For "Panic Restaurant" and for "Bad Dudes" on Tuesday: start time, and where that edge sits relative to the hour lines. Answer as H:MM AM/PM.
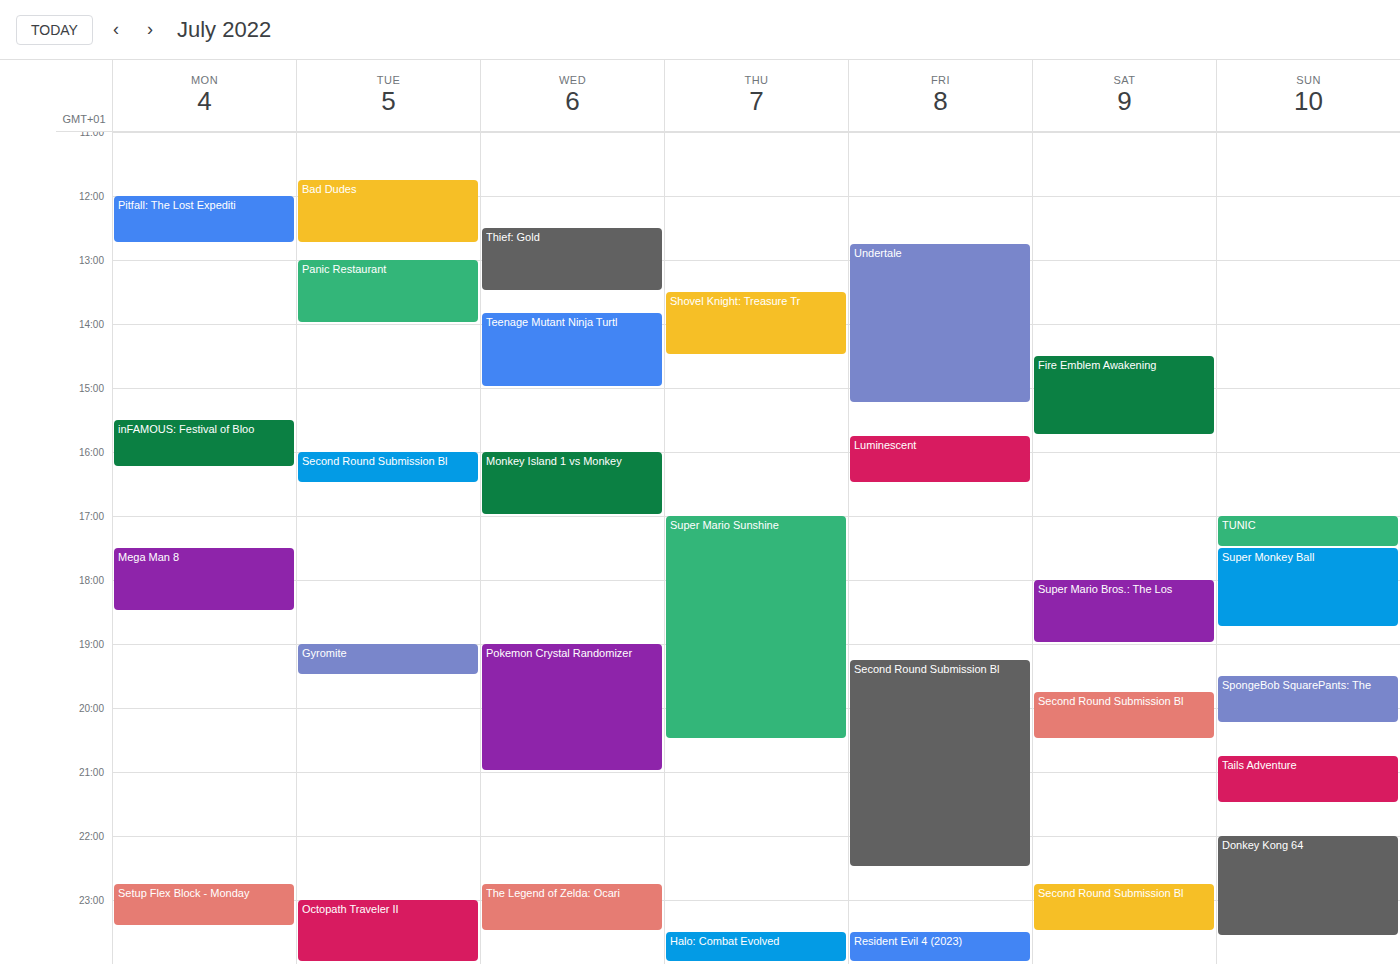
"Panic Restaurant": 1:00 PM, exactly on the 1 PM line. "Bad Dudes": 11:45 AM, neither: three quarters of the way from the 11 AM line to the 12 PM line.